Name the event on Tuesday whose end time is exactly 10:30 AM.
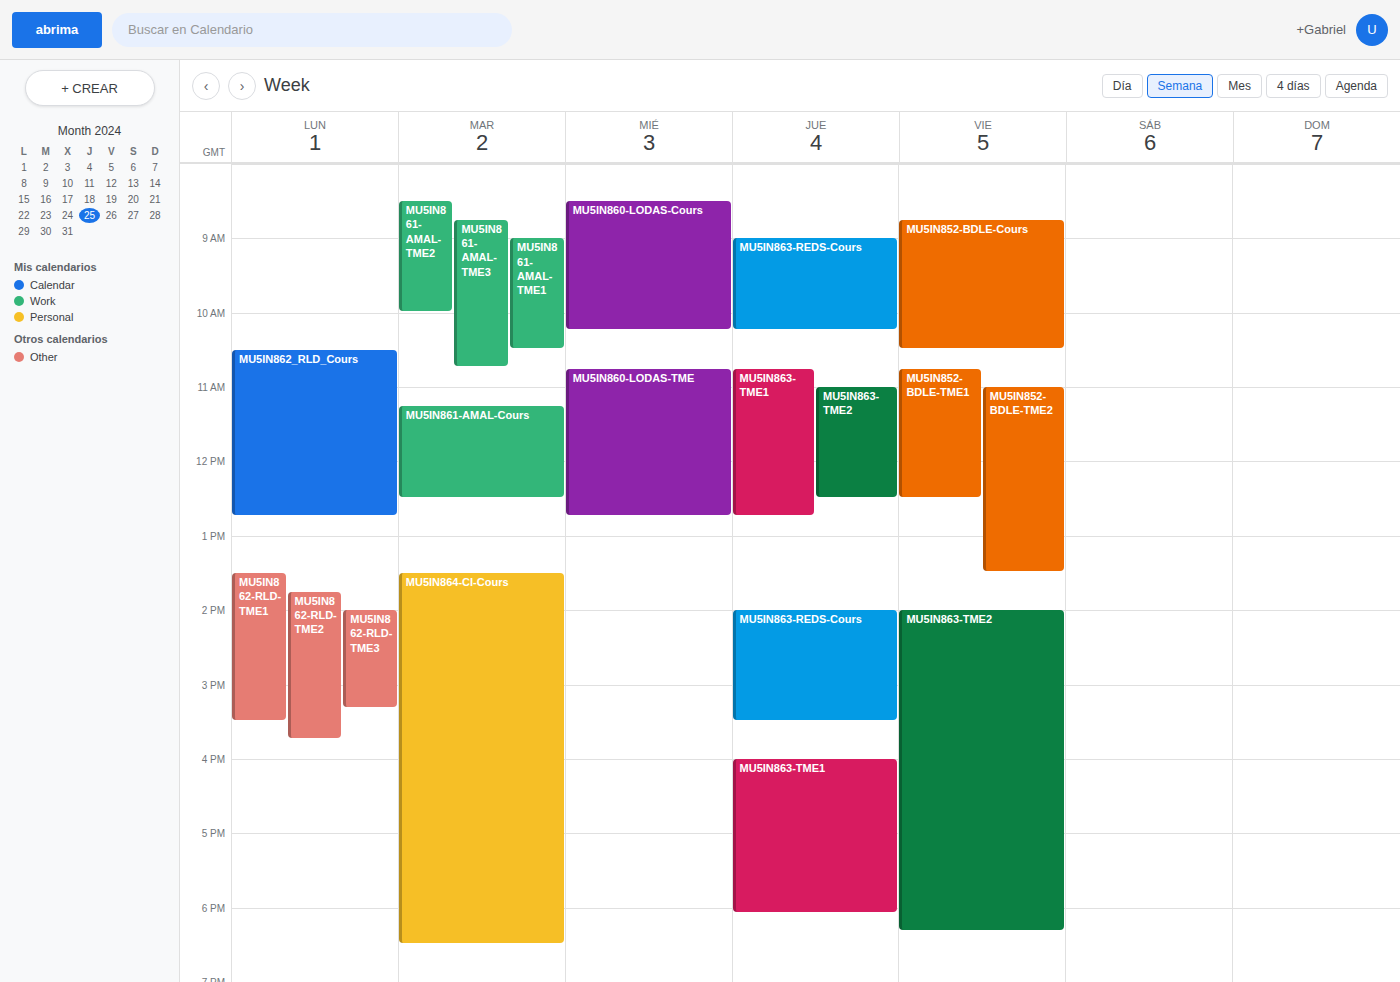
"MU5IN861-AMAL-TME1"